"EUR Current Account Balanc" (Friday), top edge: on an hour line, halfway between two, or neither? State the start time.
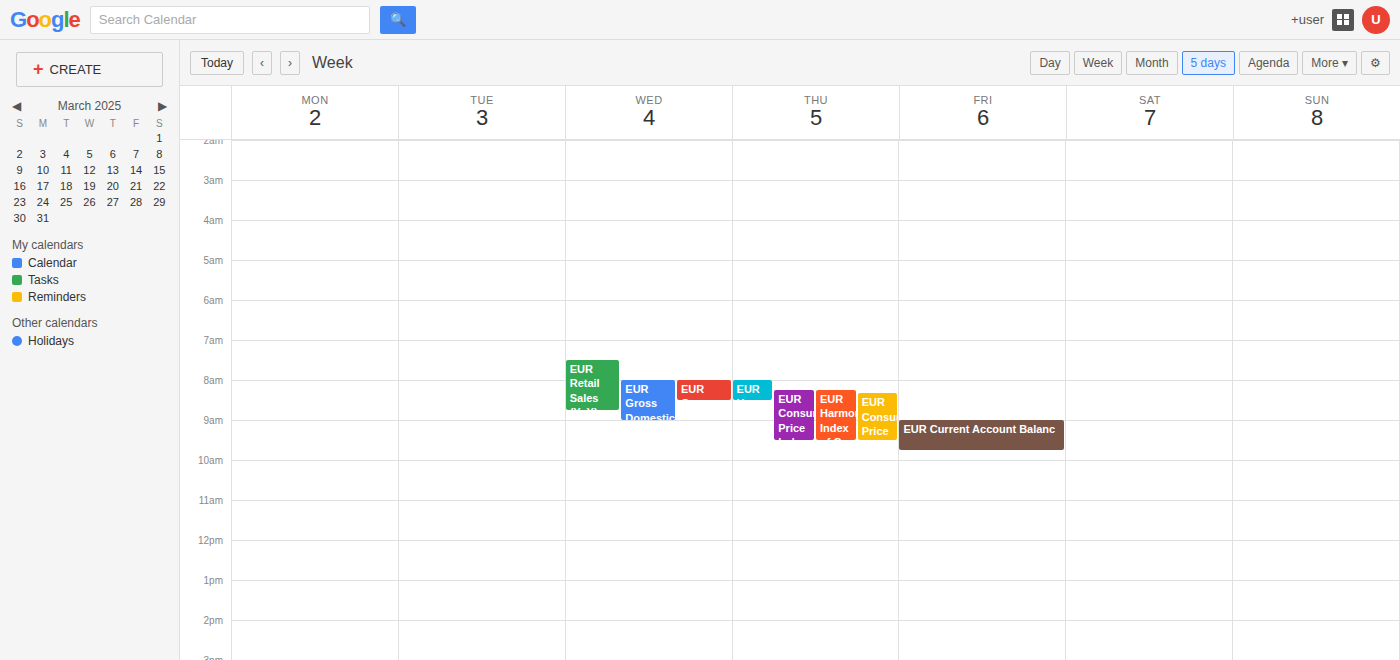
9:00 AM -- exactly on the 9 AM line.